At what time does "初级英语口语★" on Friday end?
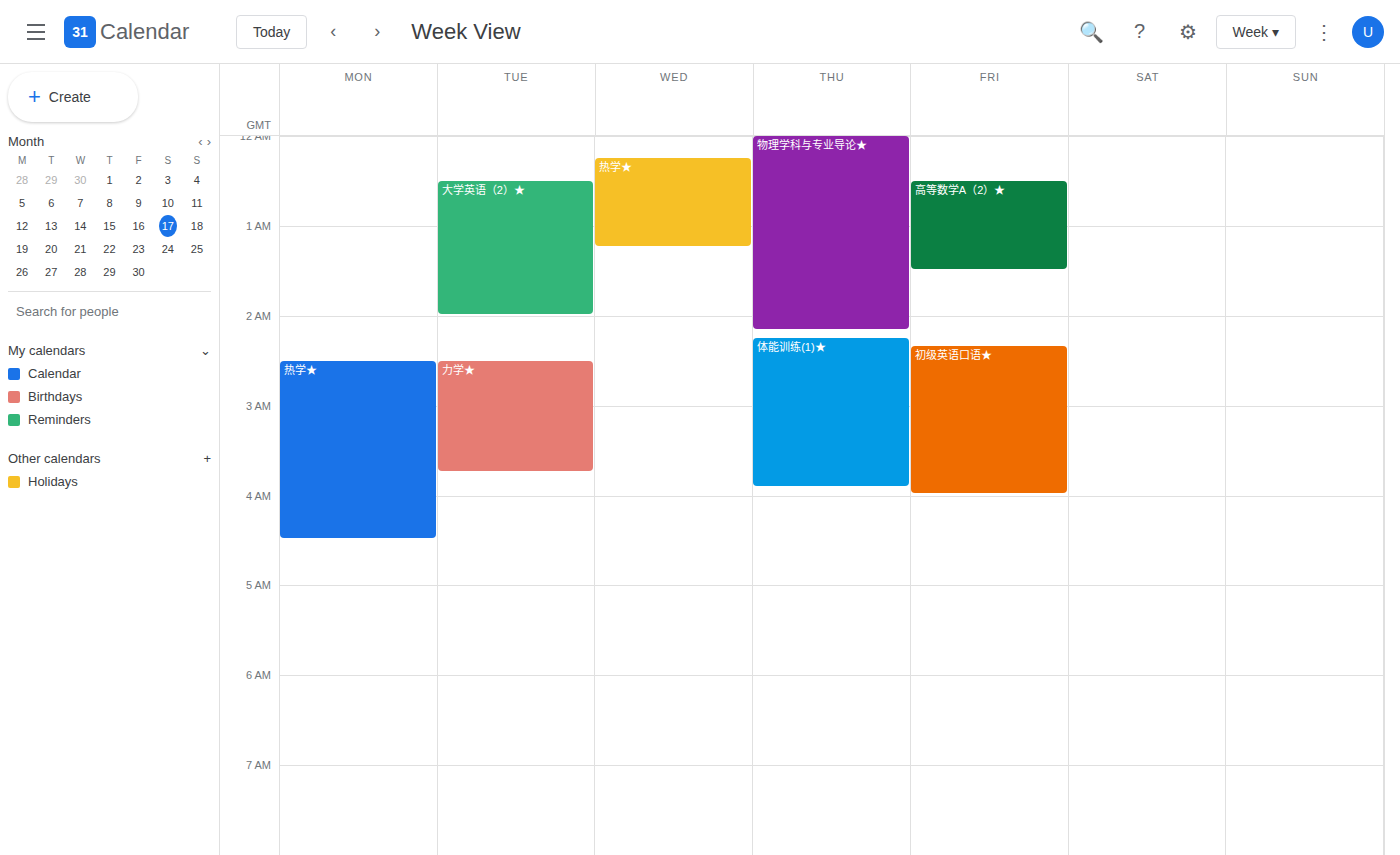
4:00 AM